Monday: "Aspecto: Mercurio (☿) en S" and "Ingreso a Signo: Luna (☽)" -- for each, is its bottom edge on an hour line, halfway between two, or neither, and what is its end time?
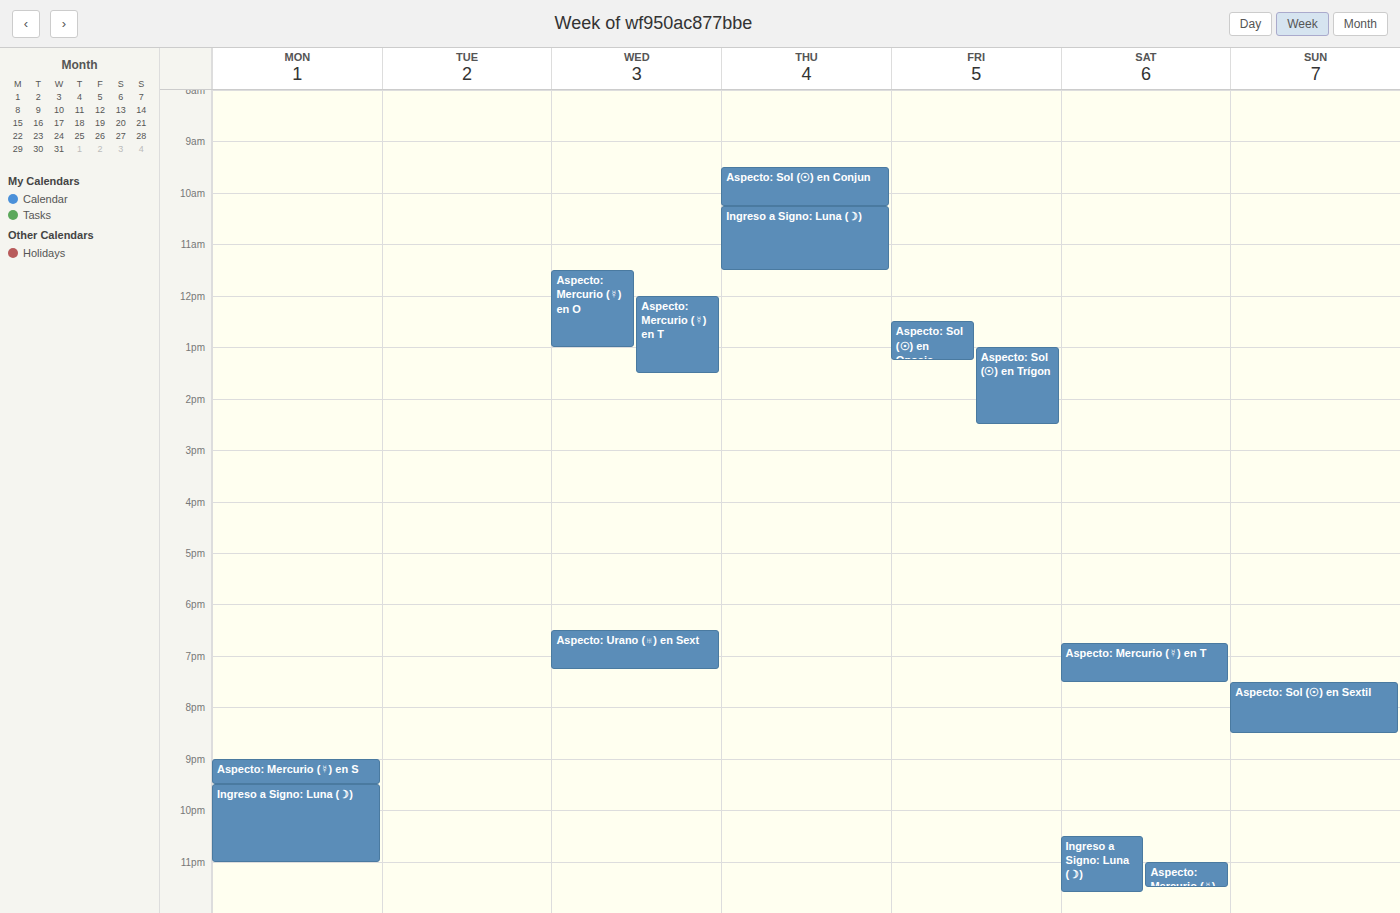
"Aspecto: Mercurio (☿) en S": 9:30 PM, halfway between the 9 PM and 10 PM lines. "Ingreso a Signo: Luna (☽)": 11:00 PM, exactly on the 11 PM line.